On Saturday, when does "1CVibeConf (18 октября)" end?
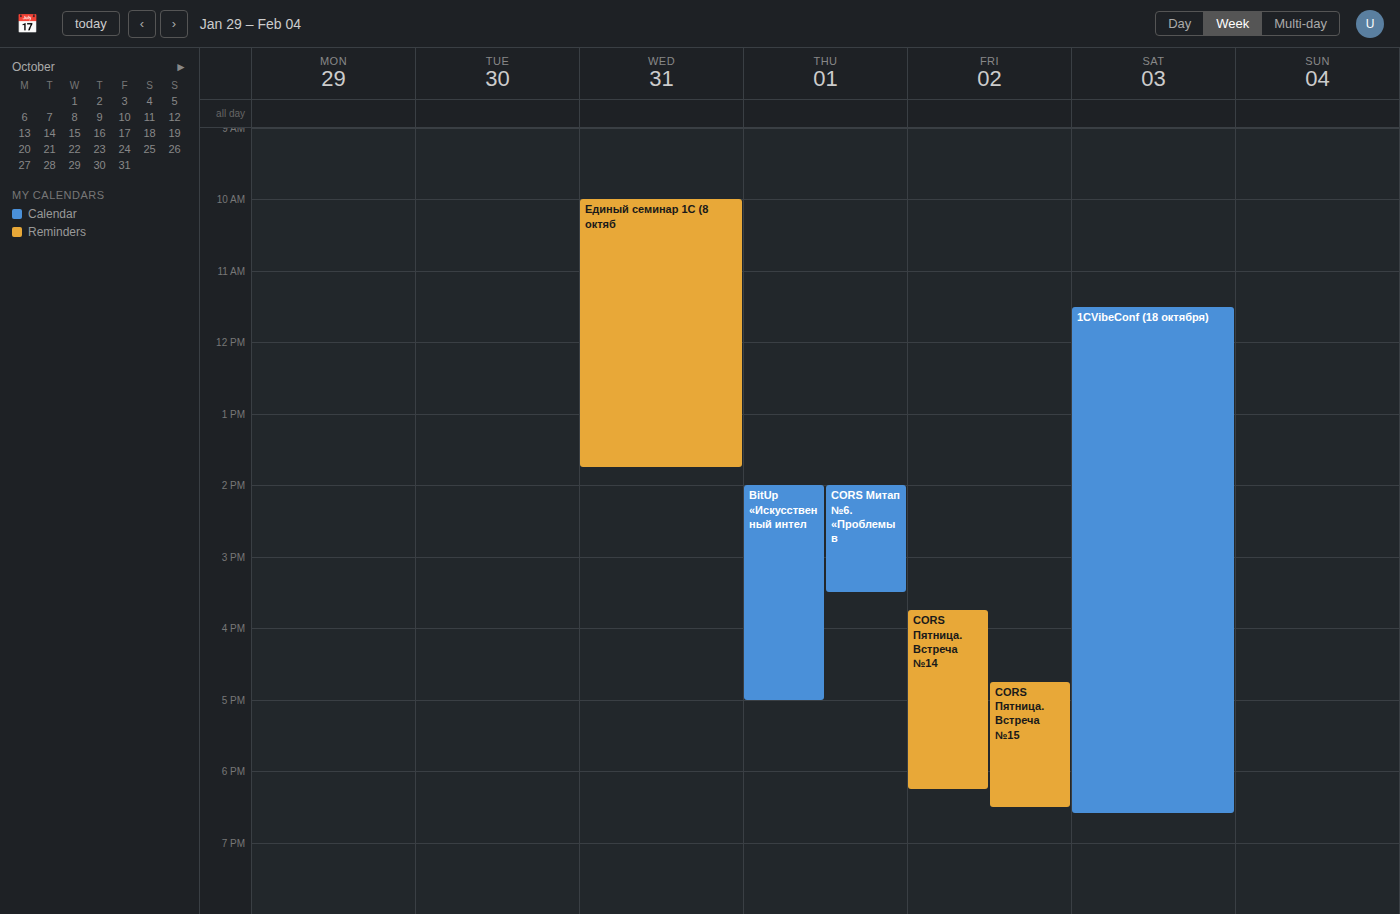
6:35 PM